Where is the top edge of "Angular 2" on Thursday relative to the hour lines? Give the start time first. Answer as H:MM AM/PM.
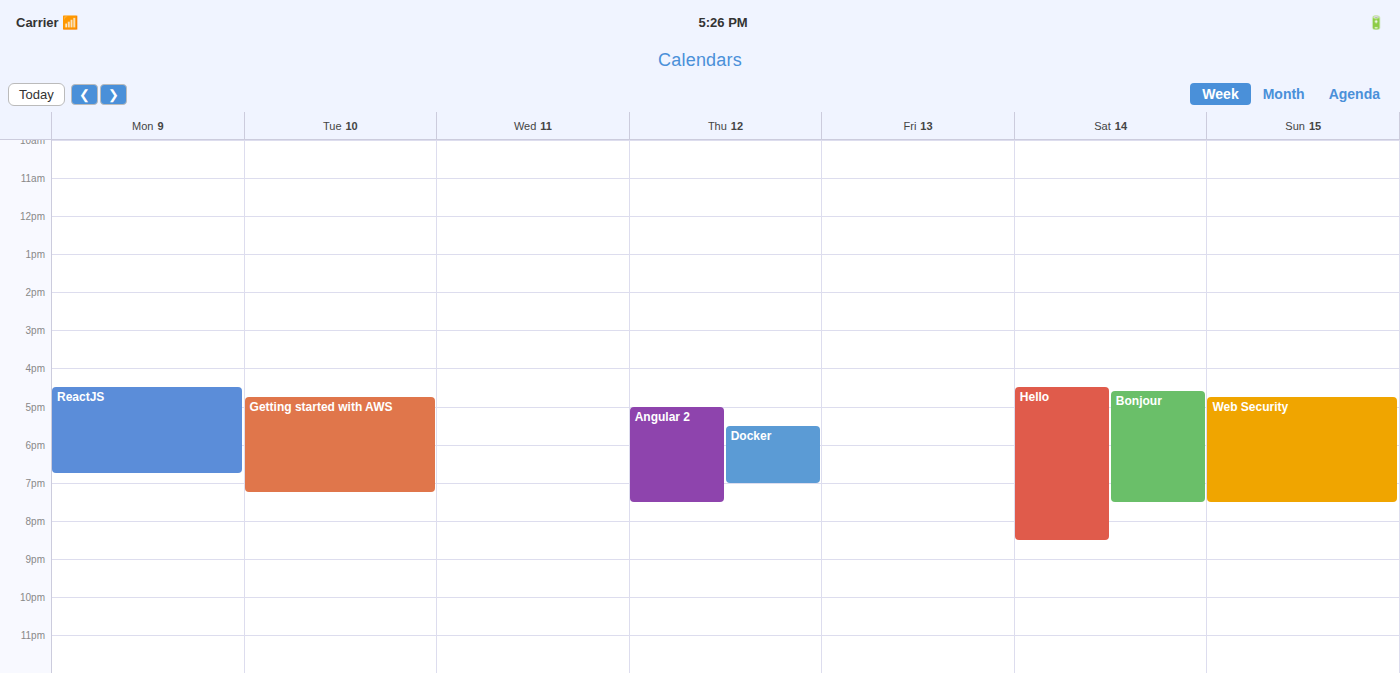
5:00 PM -- exactly on the 5 PM line.